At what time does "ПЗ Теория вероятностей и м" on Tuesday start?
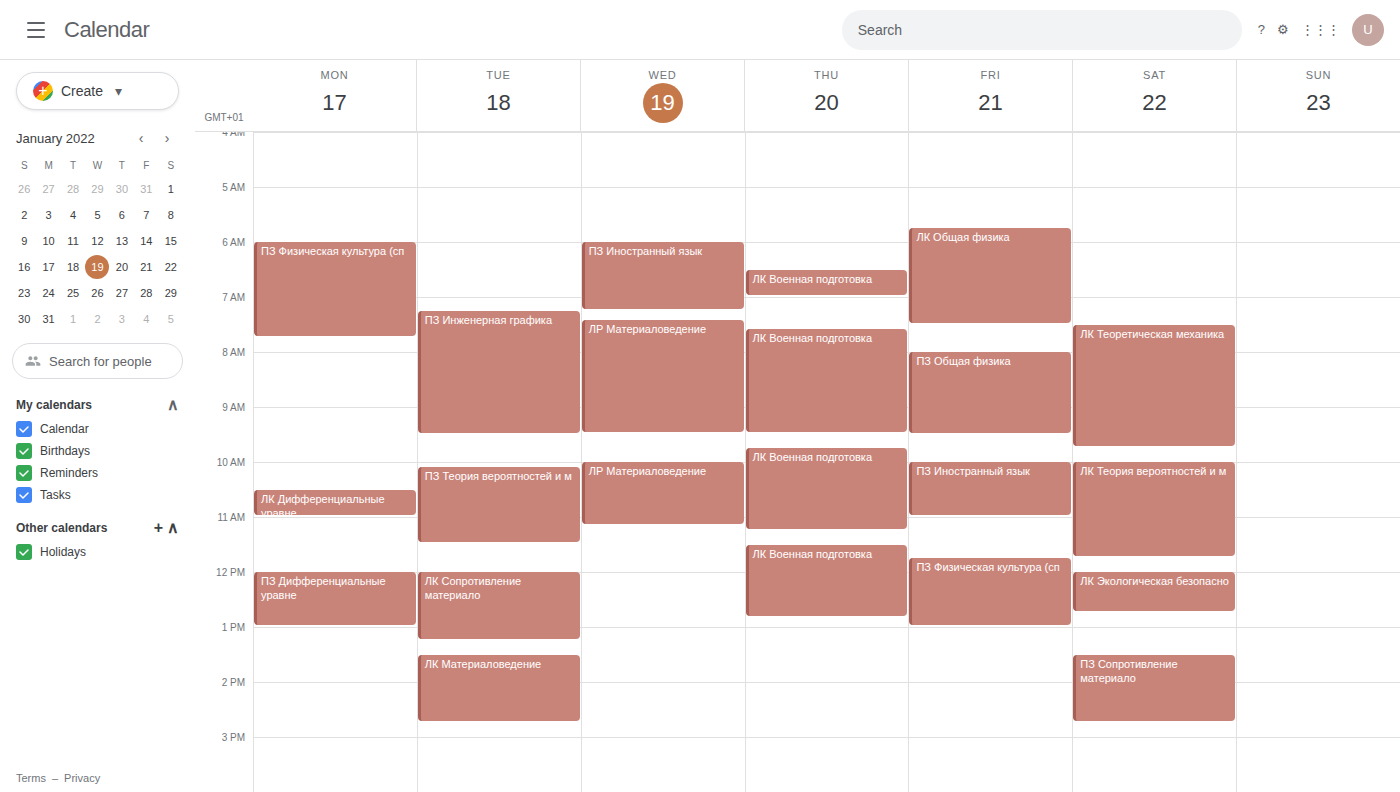
10:05 AM